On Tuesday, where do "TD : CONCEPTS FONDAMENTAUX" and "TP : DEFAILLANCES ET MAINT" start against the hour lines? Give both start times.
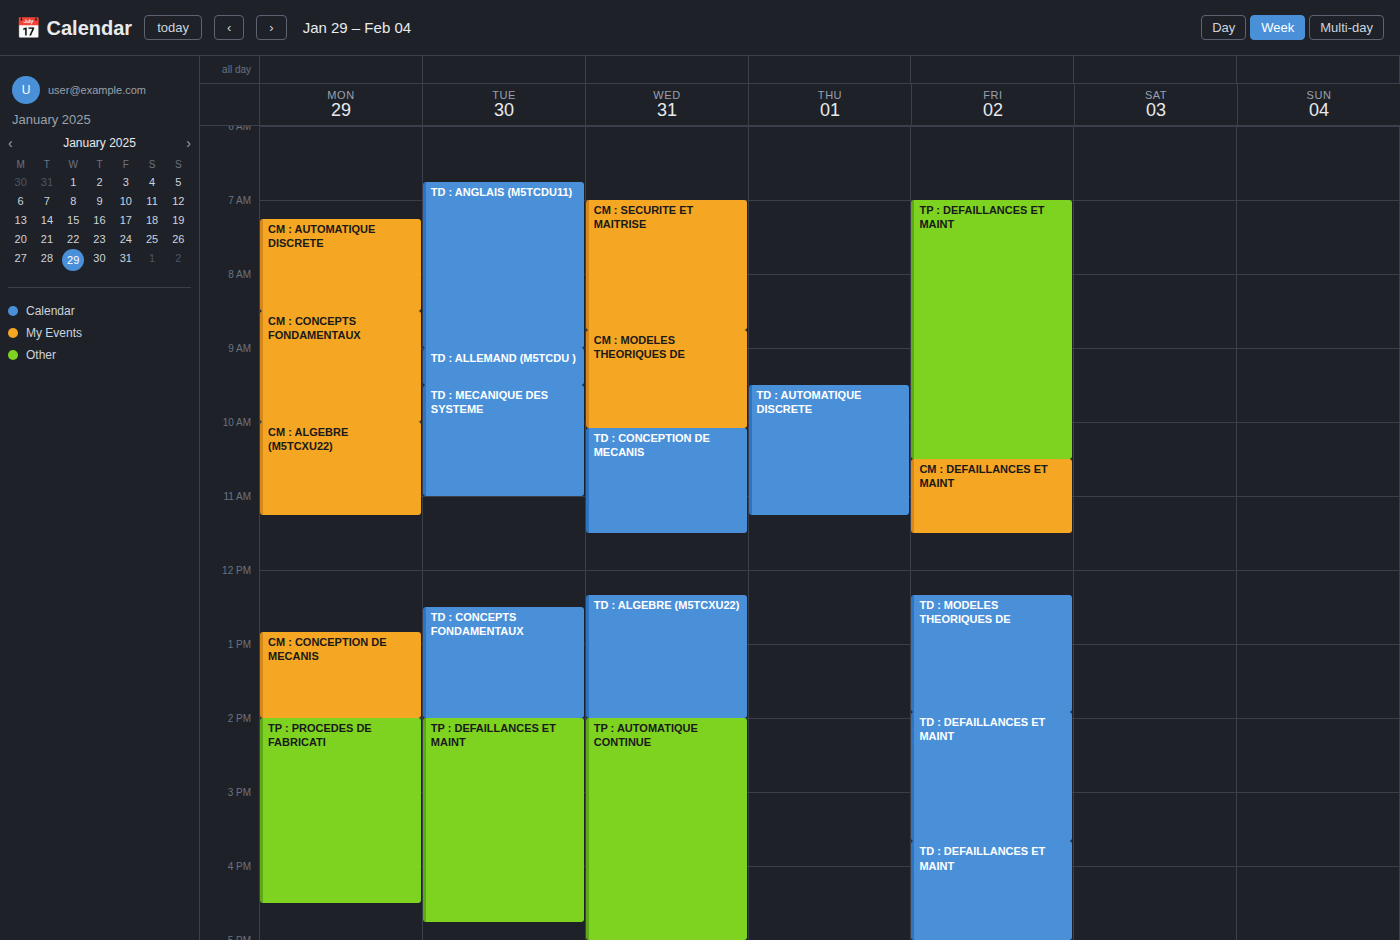
"TD : CONCEPTS FONDAMENTAUX": 12:30 PM, halfway between the 12 PM and 1 PM lines. "TP : DEFAILLANCES ET MAINT": 2:00 PM, exactly on the 2 PM line.